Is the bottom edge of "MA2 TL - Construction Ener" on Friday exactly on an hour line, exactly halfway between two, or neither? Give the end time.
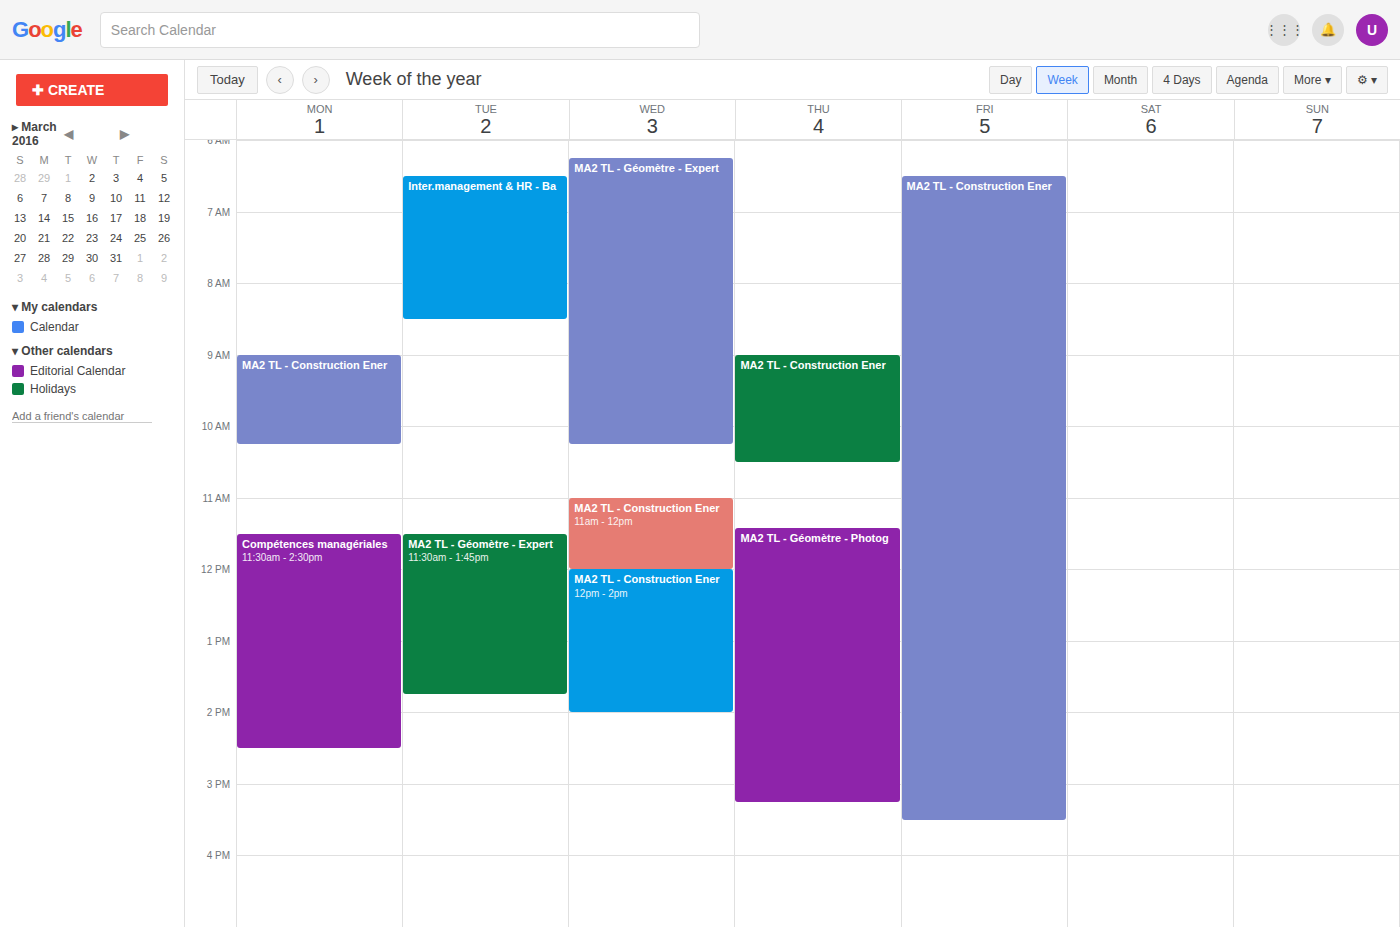
3:30 PM -- halfway between the 3 PM and 4 PM lines.